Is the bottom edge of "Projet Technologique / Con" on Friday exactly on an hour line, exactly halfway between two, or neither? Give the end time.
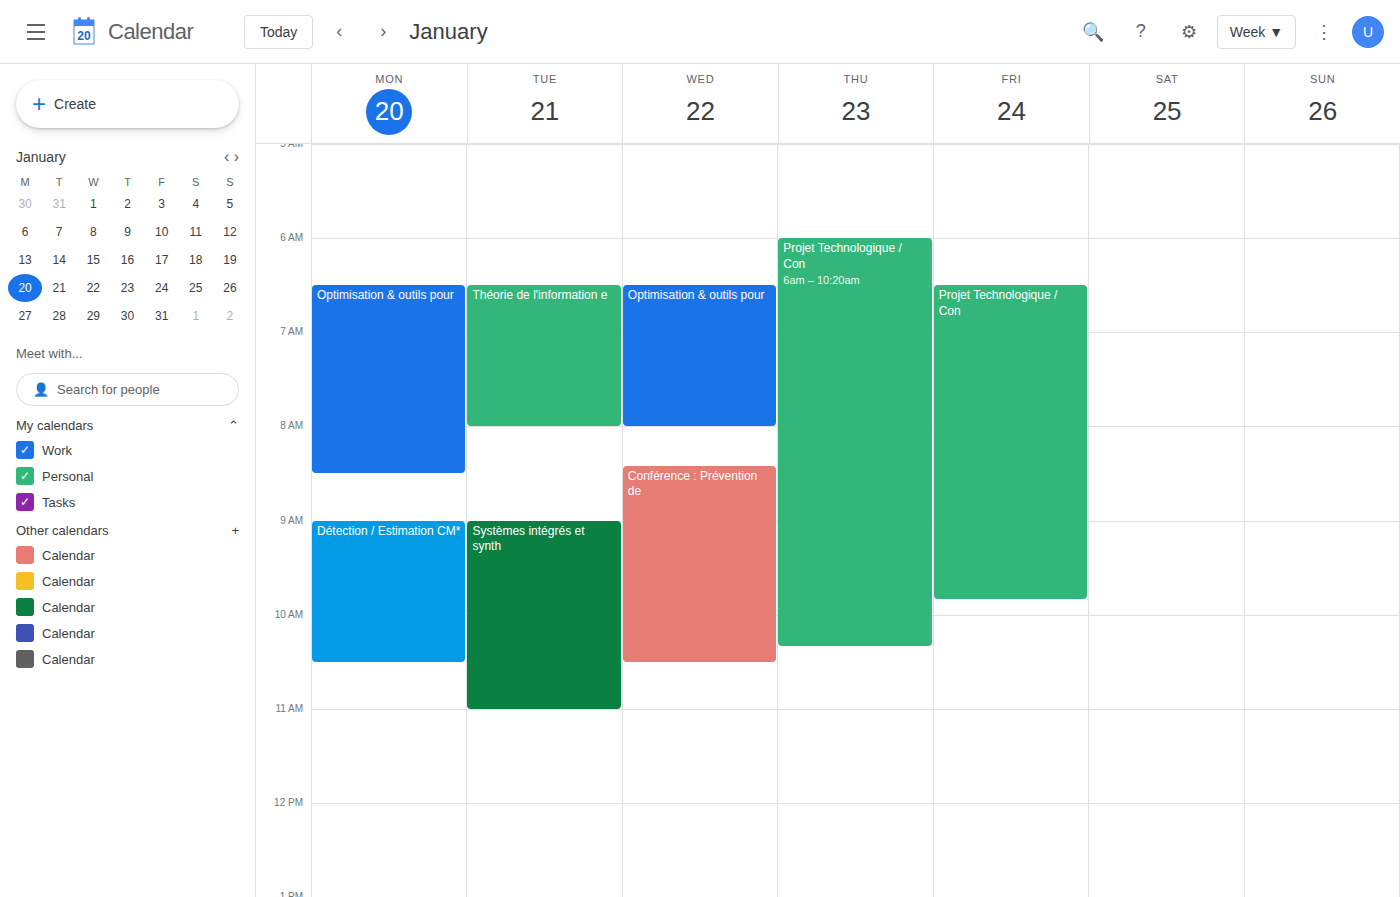
9:50 AM -- neither: 50 minutes below the 9 AM line and 10 minutes above the 10 AM line.